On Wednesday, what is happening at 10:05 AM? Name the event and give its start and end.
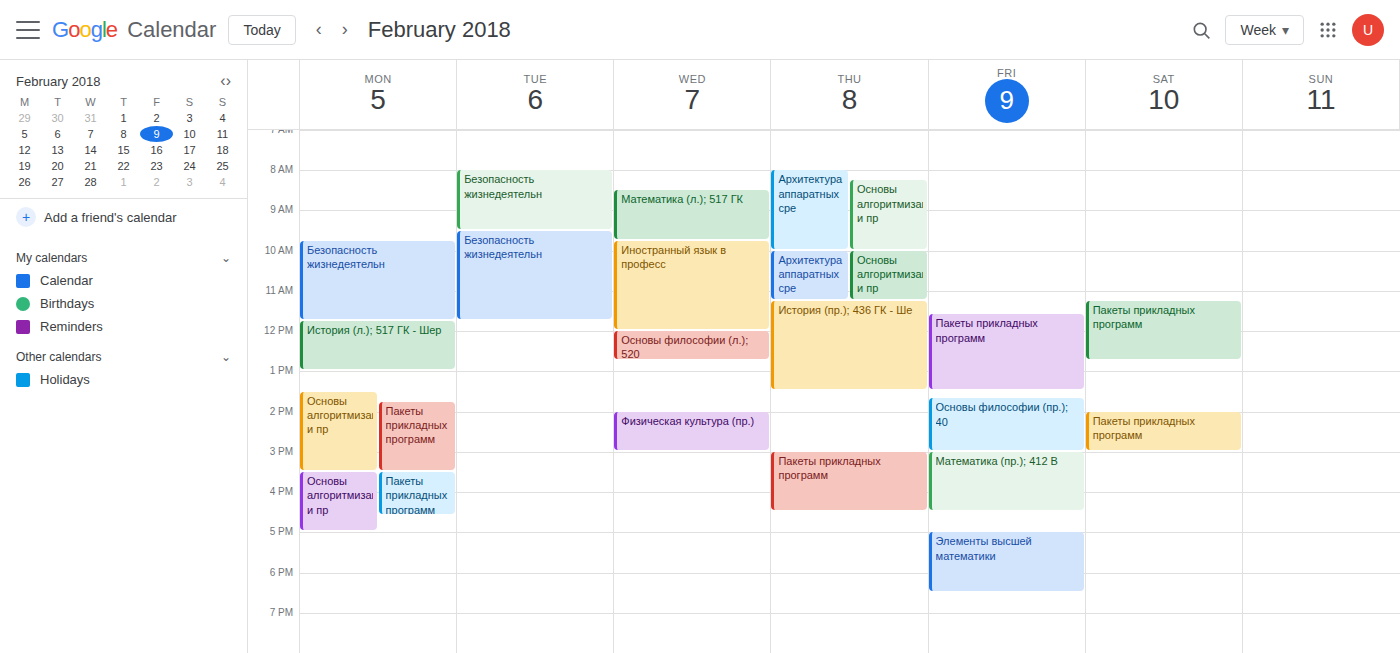
"Иностранный язык в професс", 9:45 AM to 12:00 PM